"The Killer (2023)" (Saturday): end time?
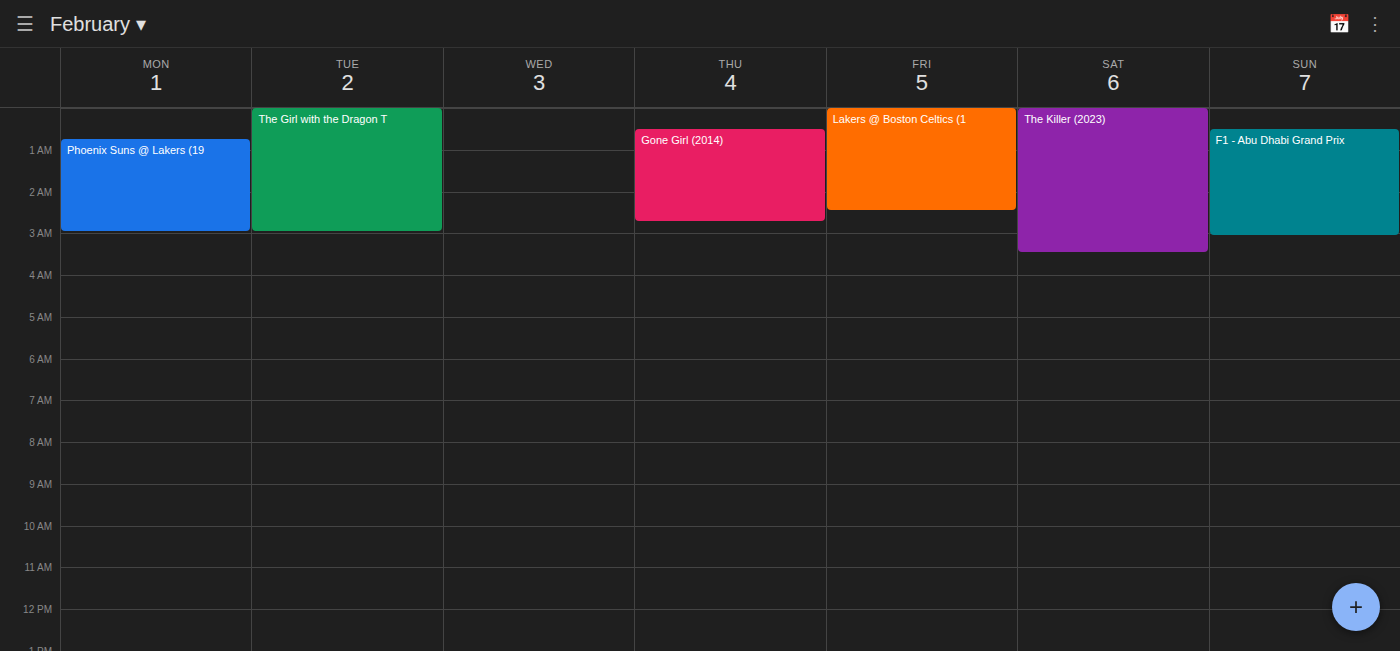
03:30